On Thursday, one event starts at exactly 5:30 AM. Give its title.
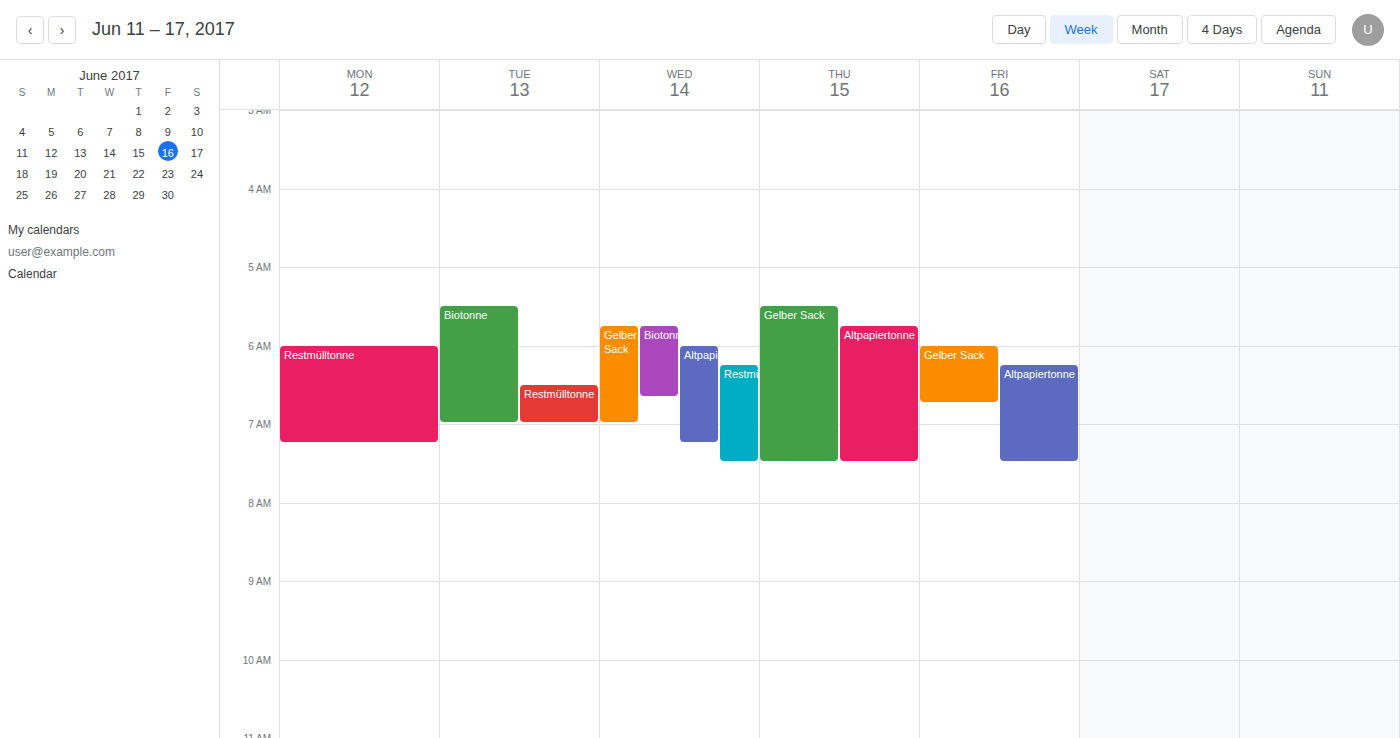
"Gelber Sack"